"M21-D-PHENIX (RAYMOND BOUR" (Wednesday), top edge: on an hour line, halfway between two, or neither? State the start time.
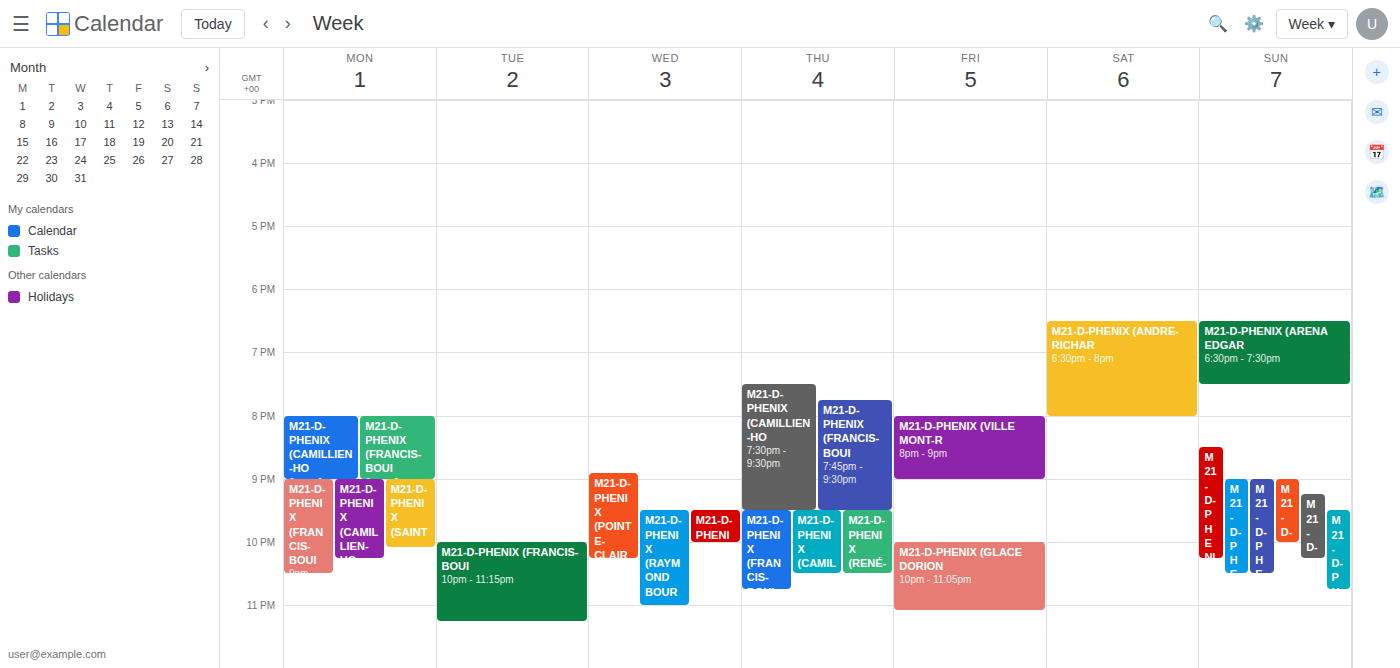
9:30 PM -- halfway between the 9 PM and 10 PM lines.